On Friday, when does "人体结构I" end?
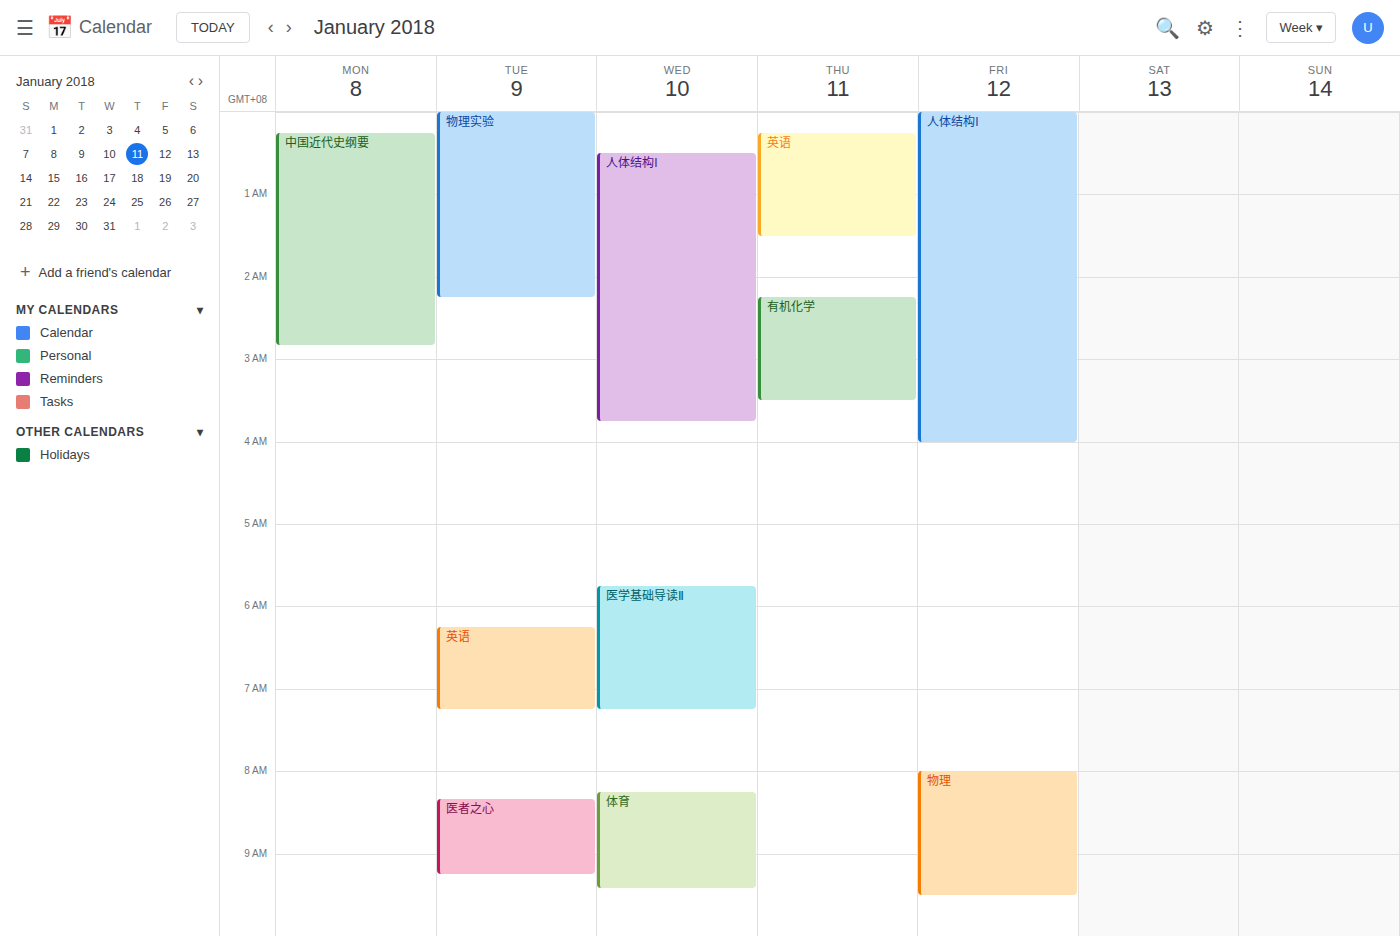
4:00 AM